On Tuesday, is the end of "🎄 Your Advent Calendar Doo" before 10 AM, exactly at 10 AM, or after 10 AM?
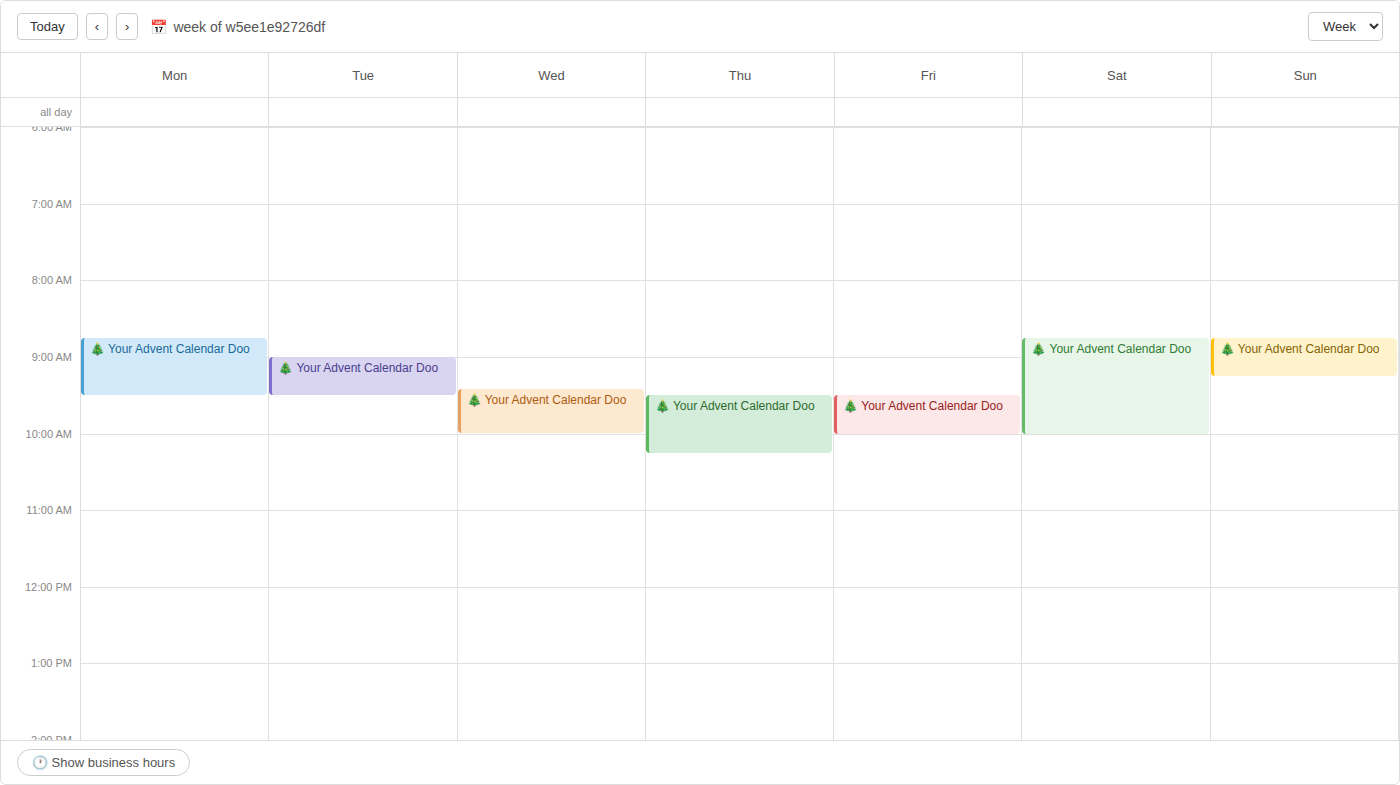
9:30 AM -- before 10 AM, 30 minutes above the 10 AM line.